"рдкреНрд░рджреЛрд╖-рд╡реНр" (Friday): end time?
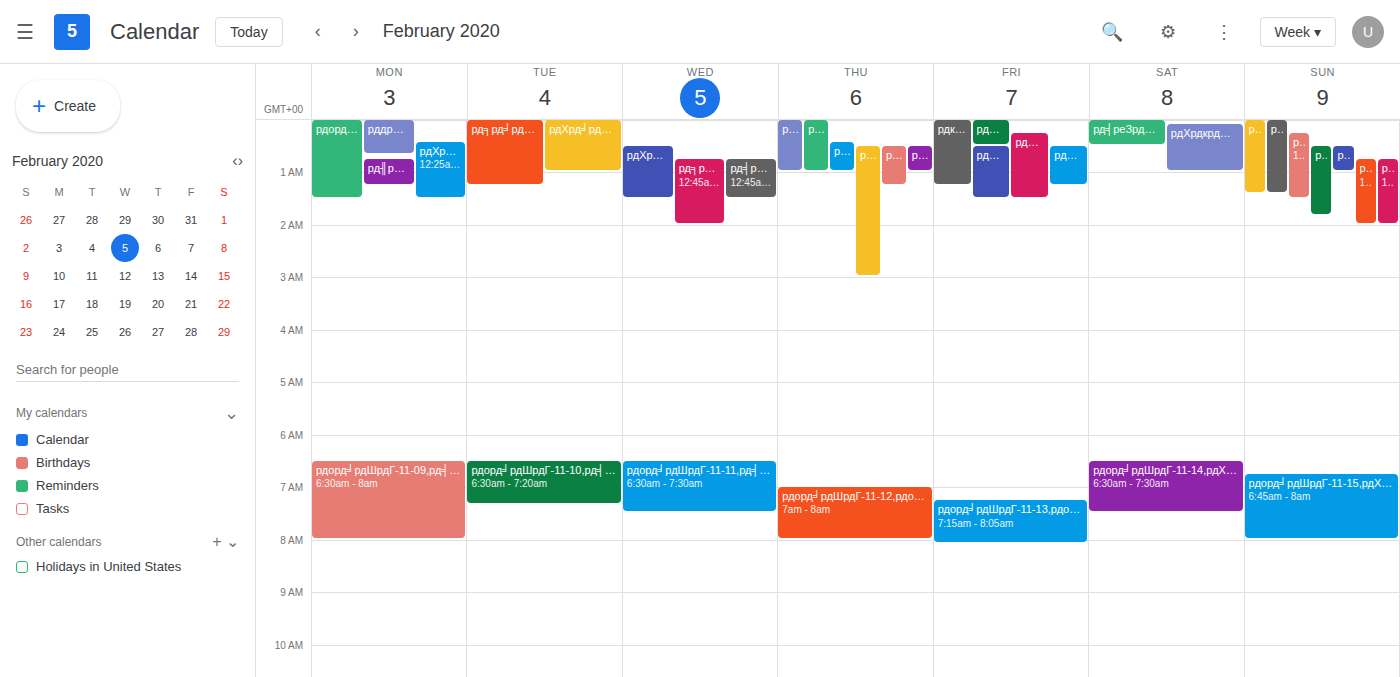
1:15 AM